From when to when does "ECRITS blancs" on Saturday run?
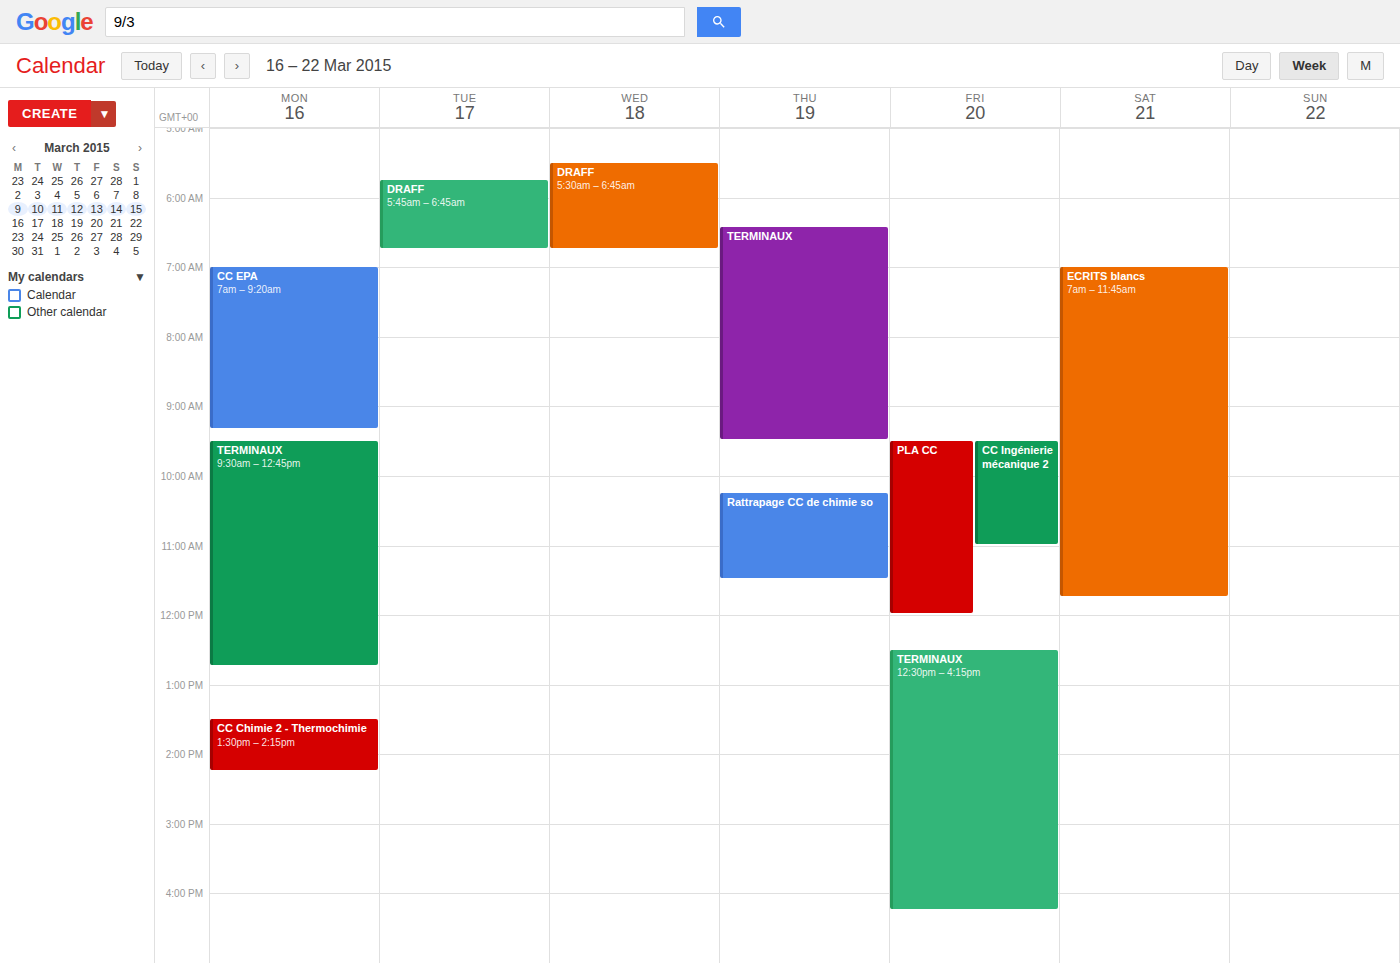
7:00 AM to 11:45 AM